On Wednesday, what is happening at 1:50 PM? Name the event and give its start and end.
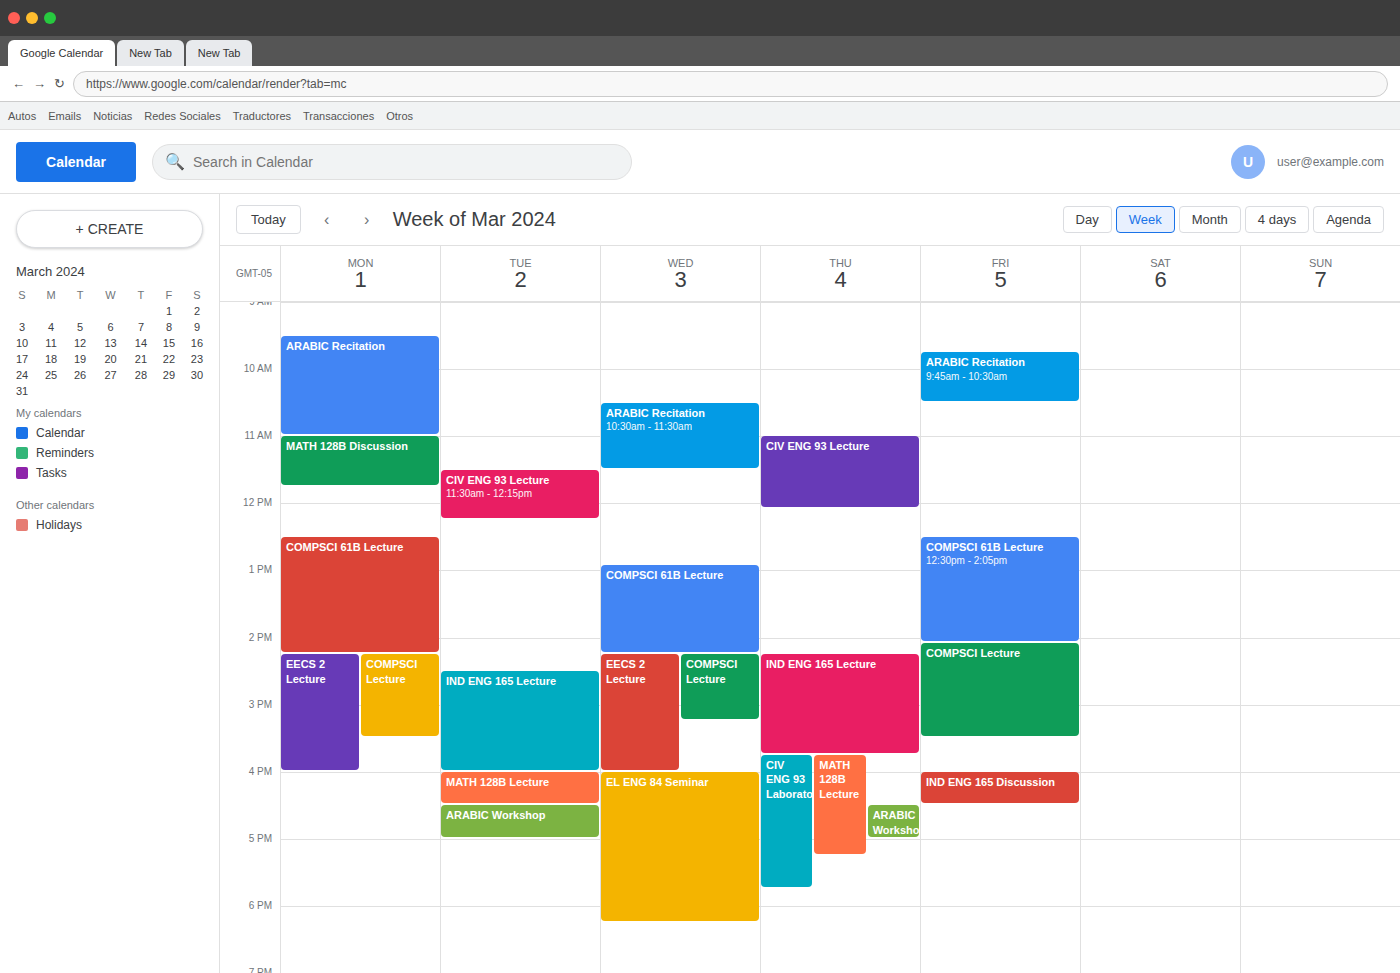
"COMPSCI 61B Lecture", 12:55 PM to 2:15 PM